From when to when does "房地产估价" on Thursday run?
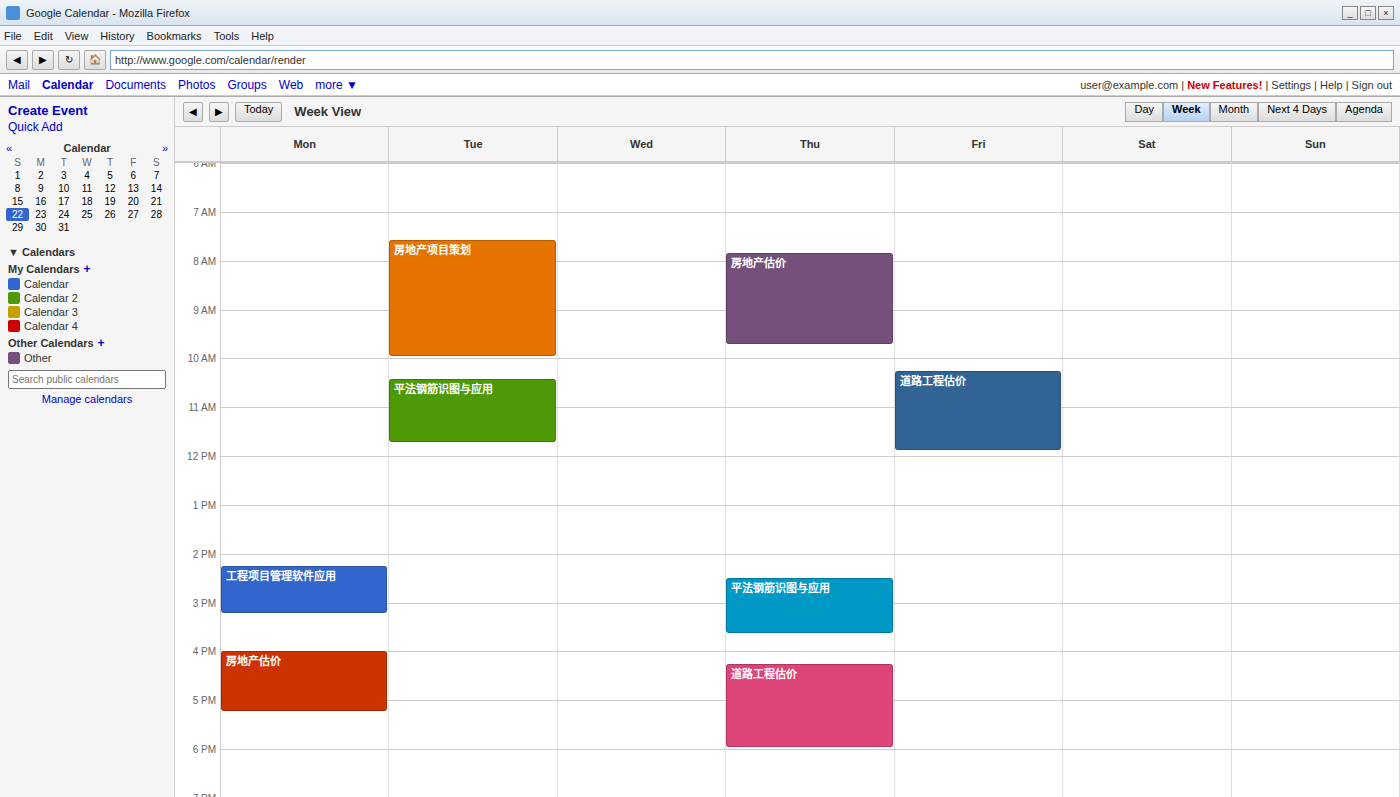
7:50 AM to 9:45 AM